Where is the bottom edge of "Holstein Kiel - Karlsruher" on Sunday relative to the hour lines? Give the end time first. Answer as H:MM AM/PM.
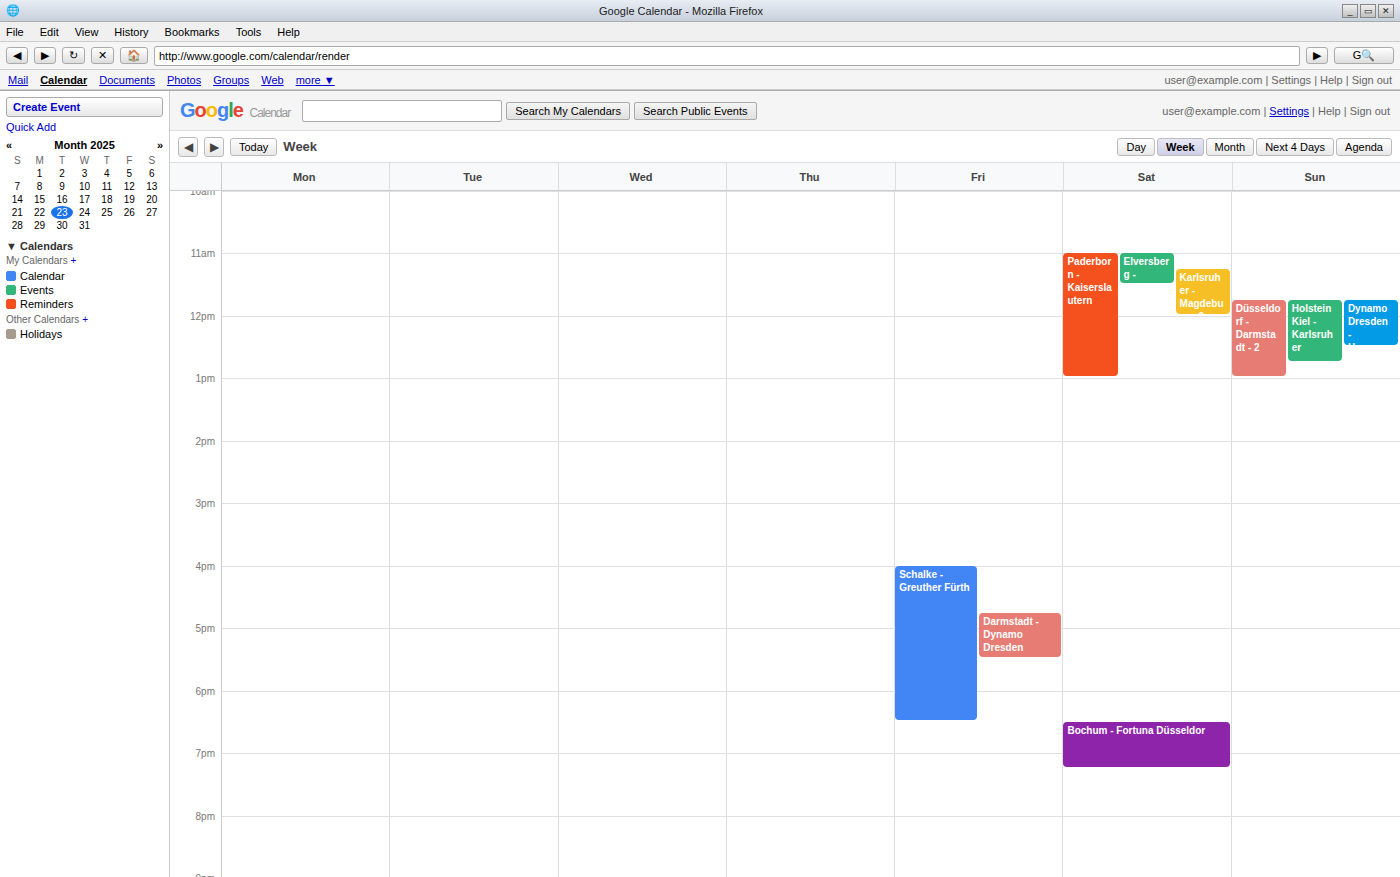
12:45 PM -- neither: three quarters of the way from the 12 PM line to the 1 PM line.